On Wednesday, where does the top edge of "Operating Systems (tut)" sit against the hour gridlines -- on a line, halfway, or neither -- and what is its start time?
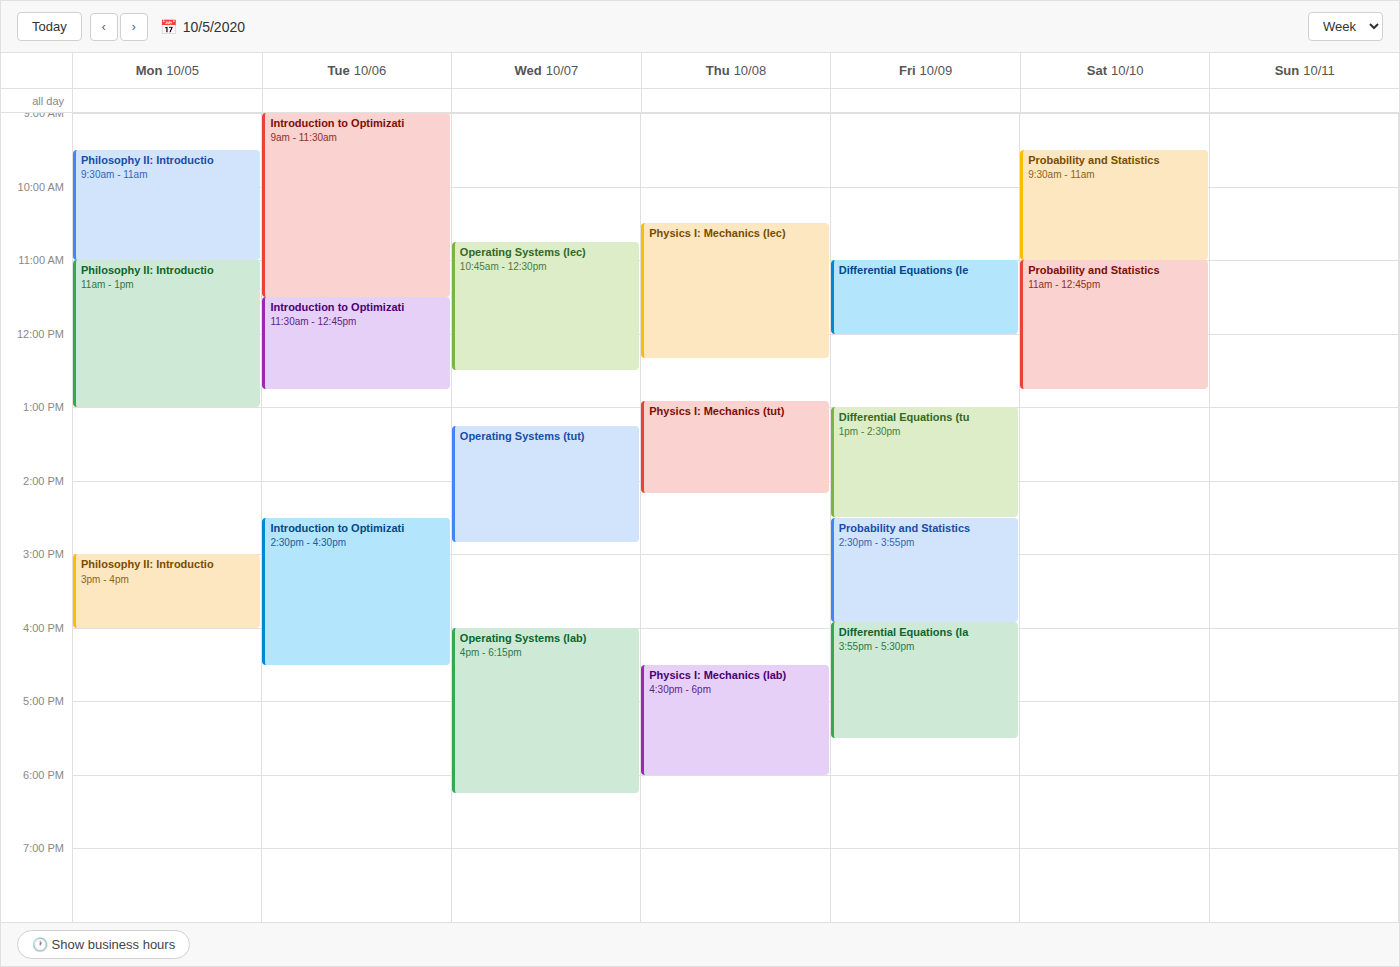
1:15 PM -- neither: a quarter of the way from the 1 PM line to the 2 PM line.